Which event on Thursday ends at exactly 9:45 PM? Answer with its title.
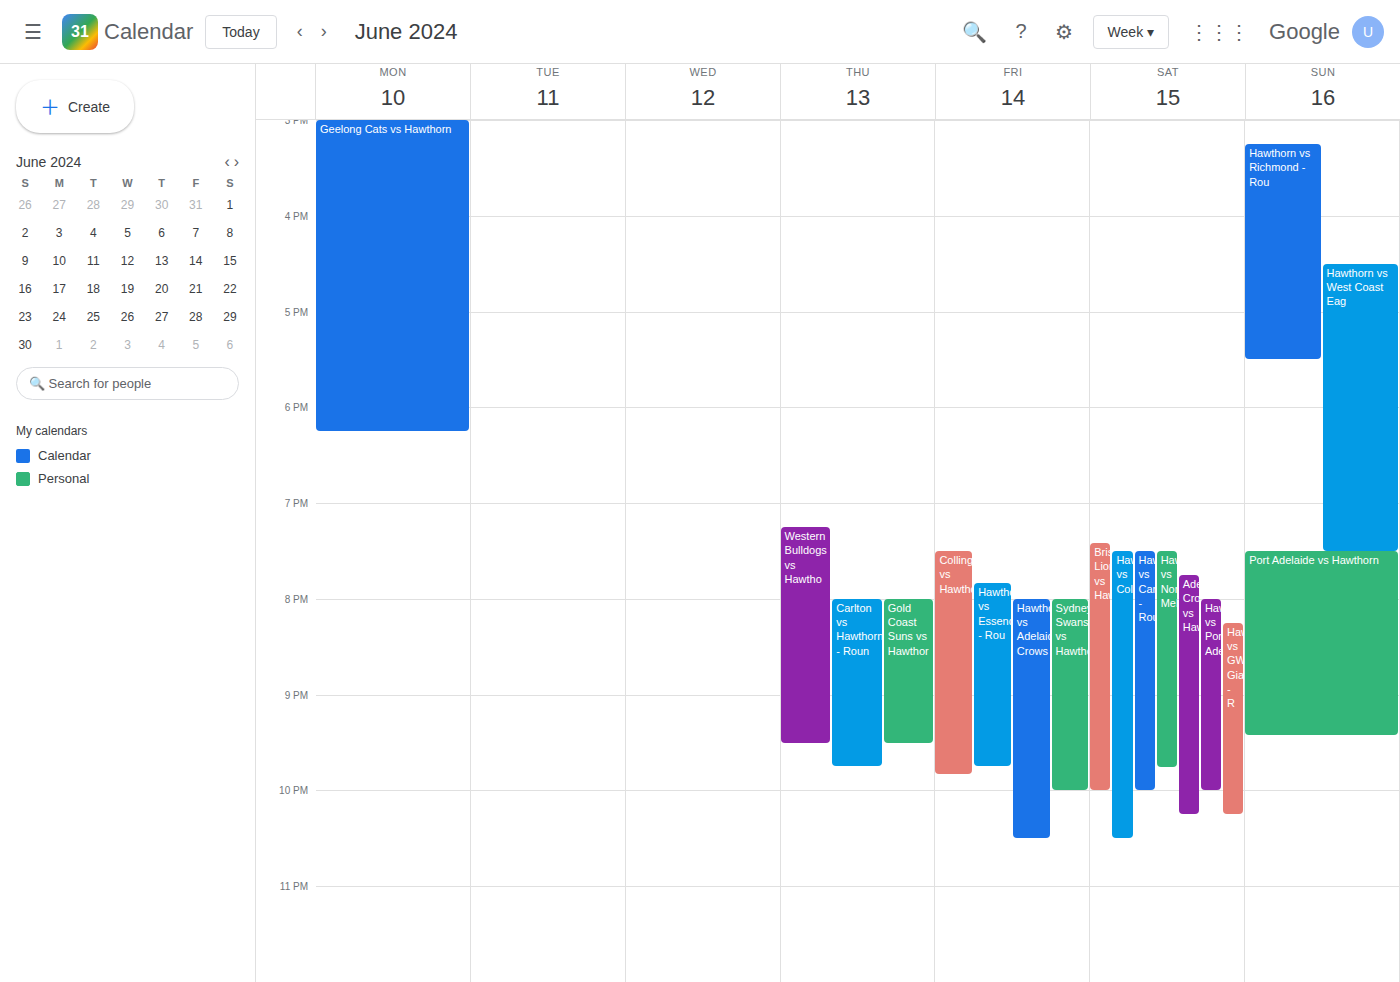
"Carlton vs Hawthorn - Roun"